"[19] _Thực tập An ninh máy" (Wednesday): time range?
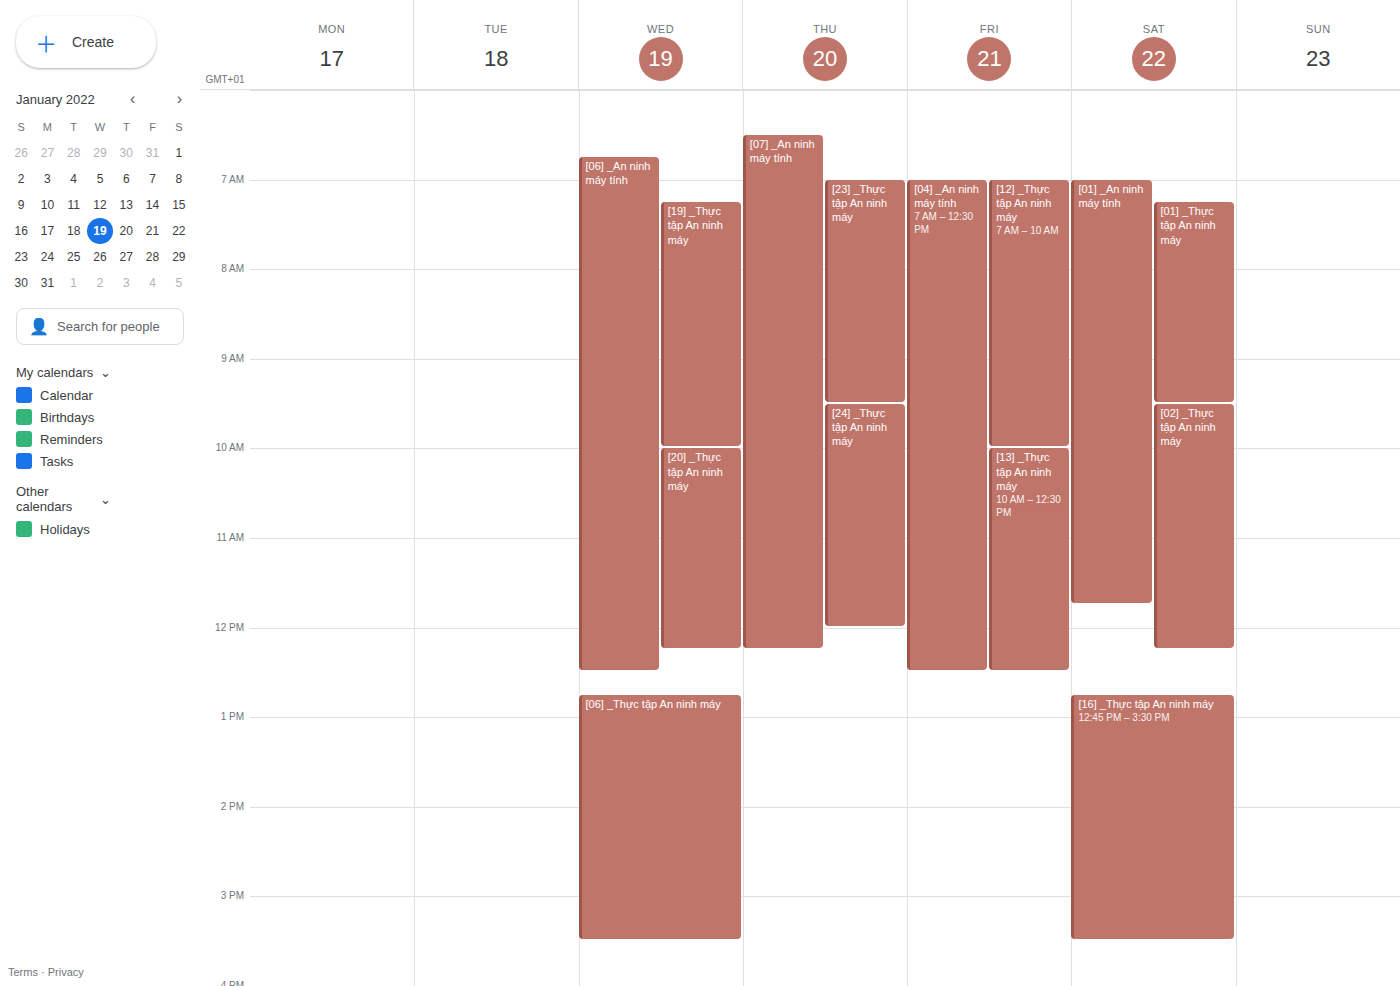
7:15 AM to 10:00 AM